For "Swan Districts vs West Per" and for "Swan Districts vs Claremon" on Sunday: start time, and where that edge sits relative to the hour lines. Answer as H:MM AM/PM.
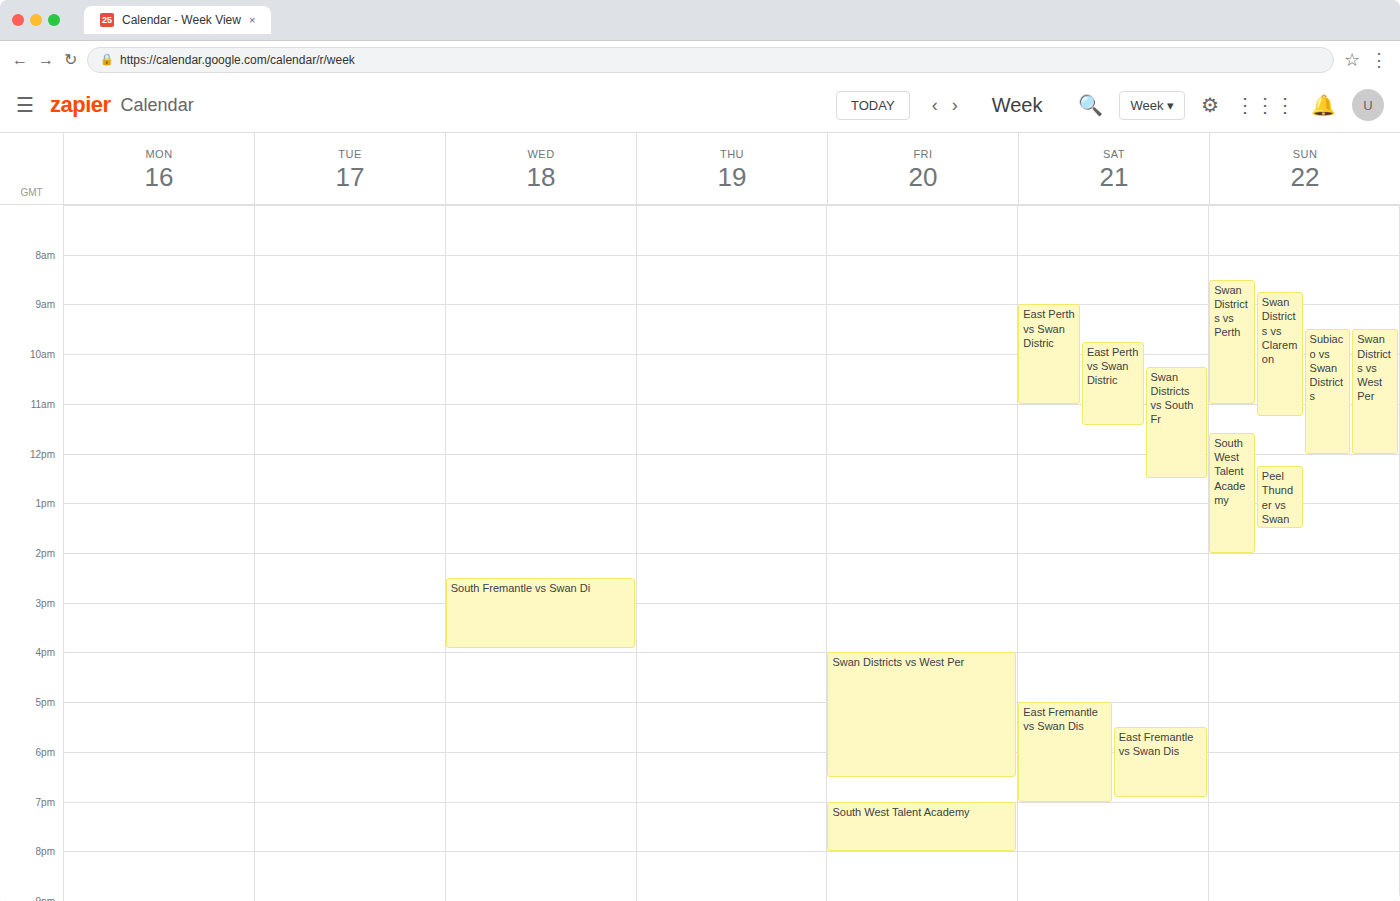
"Swan Districts vs West Per": 9:30 AM, halfway between the 9 AM and 10 AM lines. "Swan Districts vs Claremon": 8:45 AM, neither: three quarters of the way from the 8 AM line to the 9 AM line.